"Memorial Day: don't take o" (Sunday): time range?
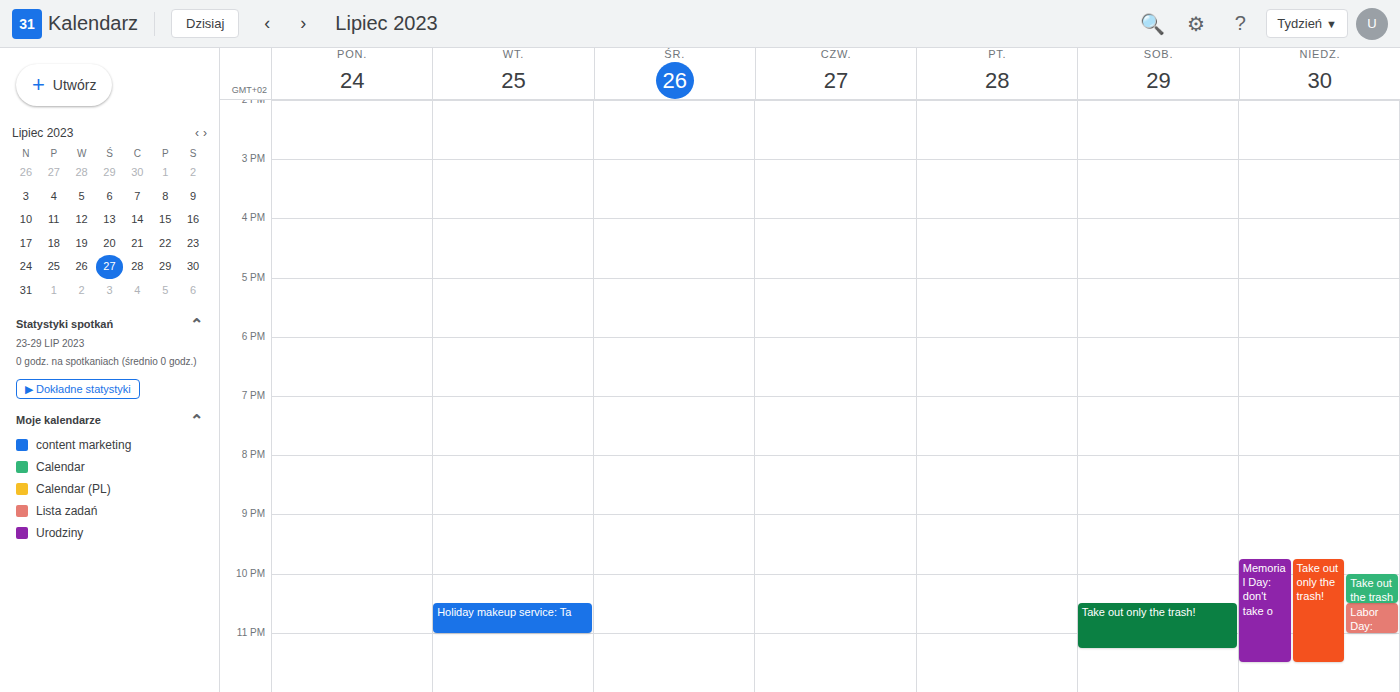
9:45 PM to 11:30 PM